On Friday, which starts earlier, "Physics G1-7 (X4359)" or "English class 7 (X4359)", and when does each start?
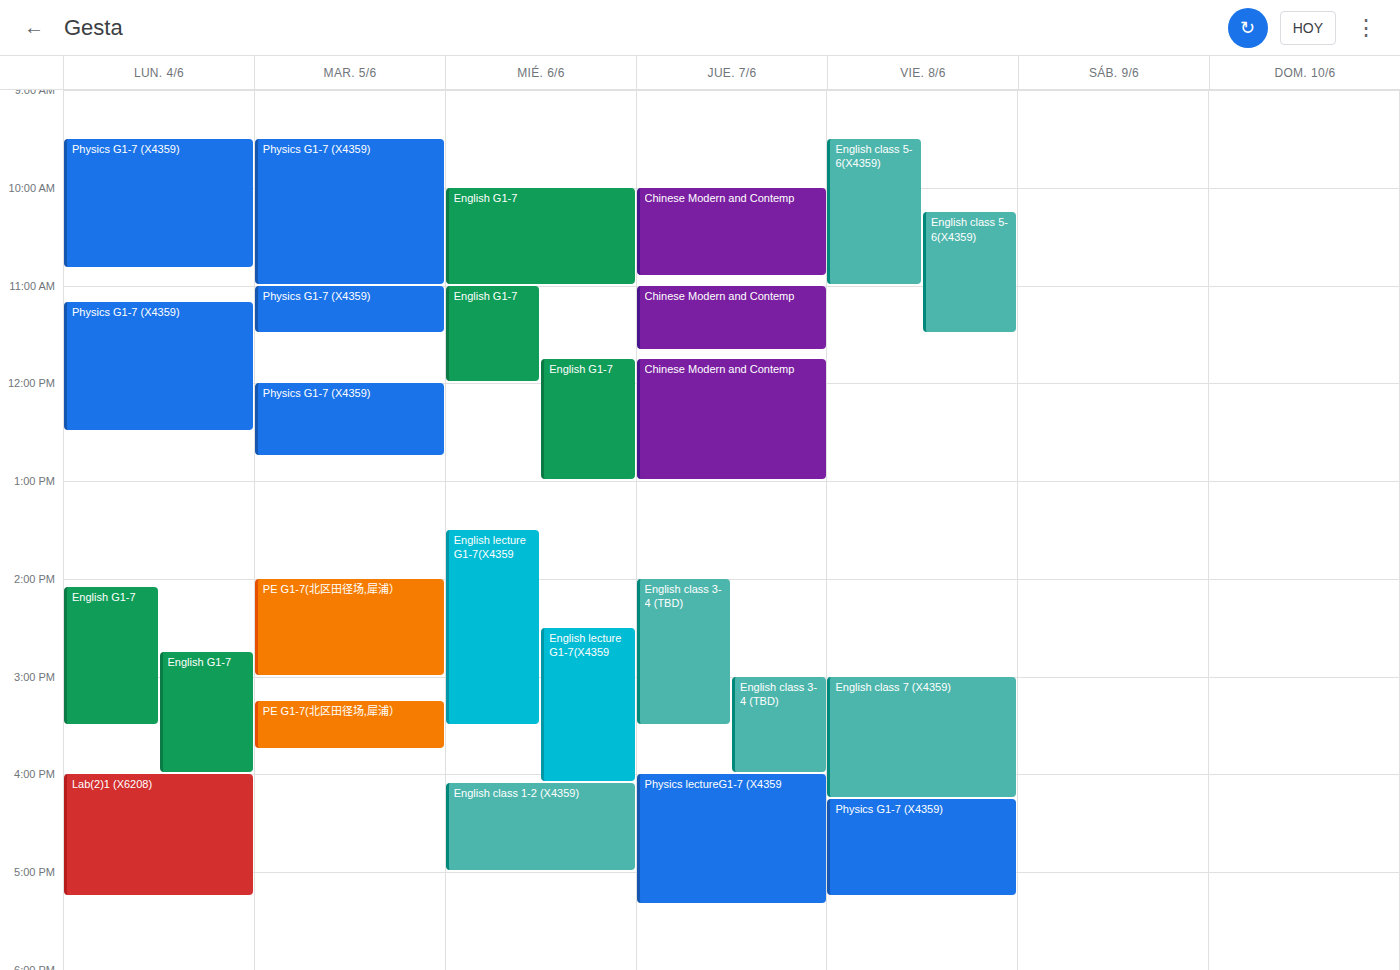
"English class 7 (X4359)" 3:00 PM; "Physics G1-7 (X4359)" 4:15 PM.